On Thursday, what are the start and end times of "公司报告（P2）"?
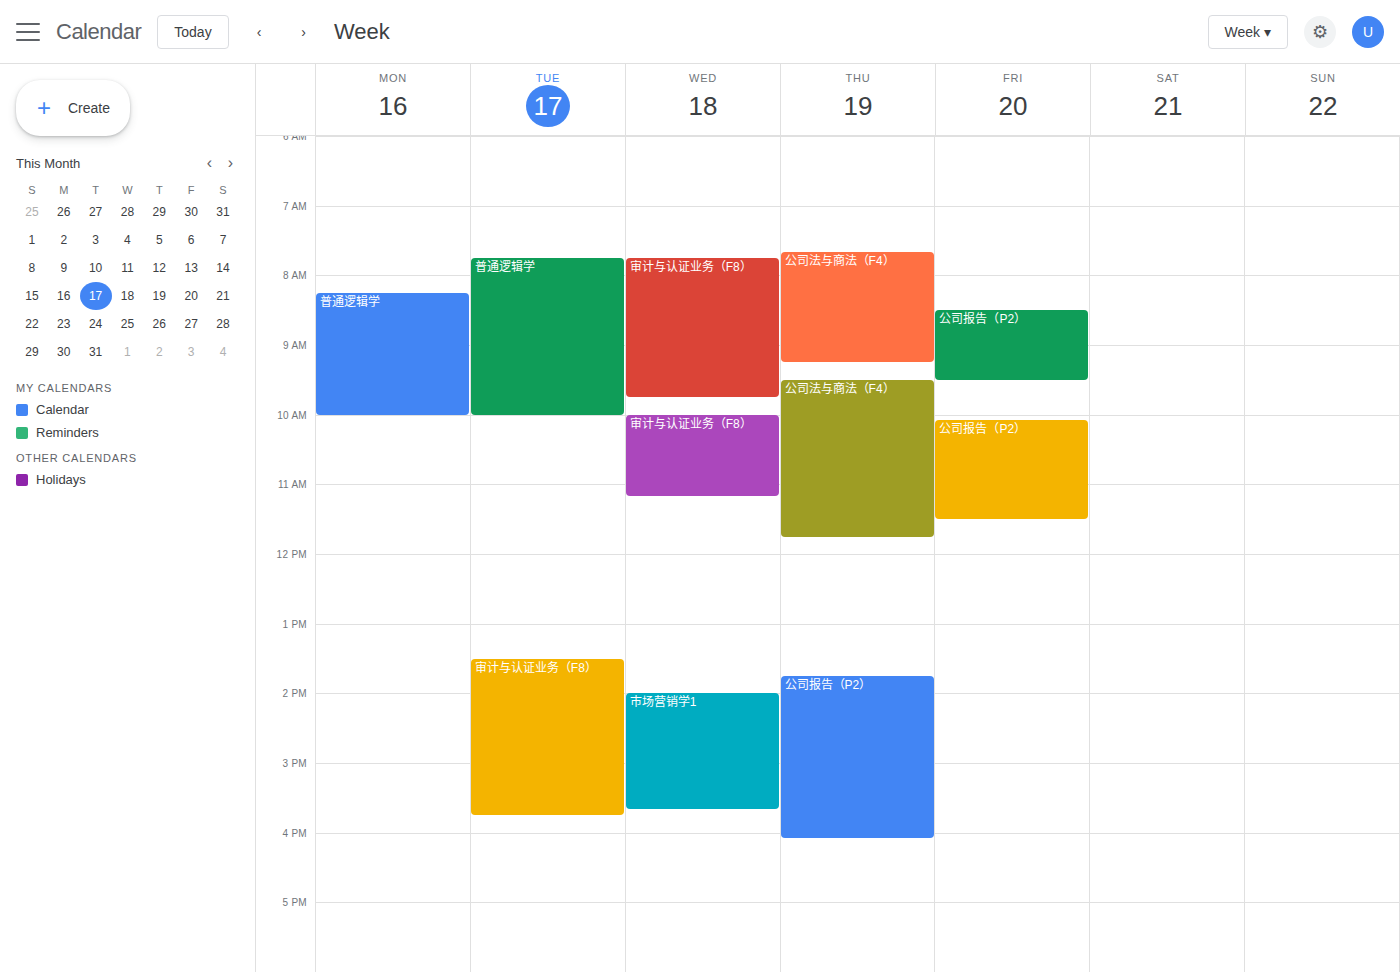
1:45 PM to 4:05 PM